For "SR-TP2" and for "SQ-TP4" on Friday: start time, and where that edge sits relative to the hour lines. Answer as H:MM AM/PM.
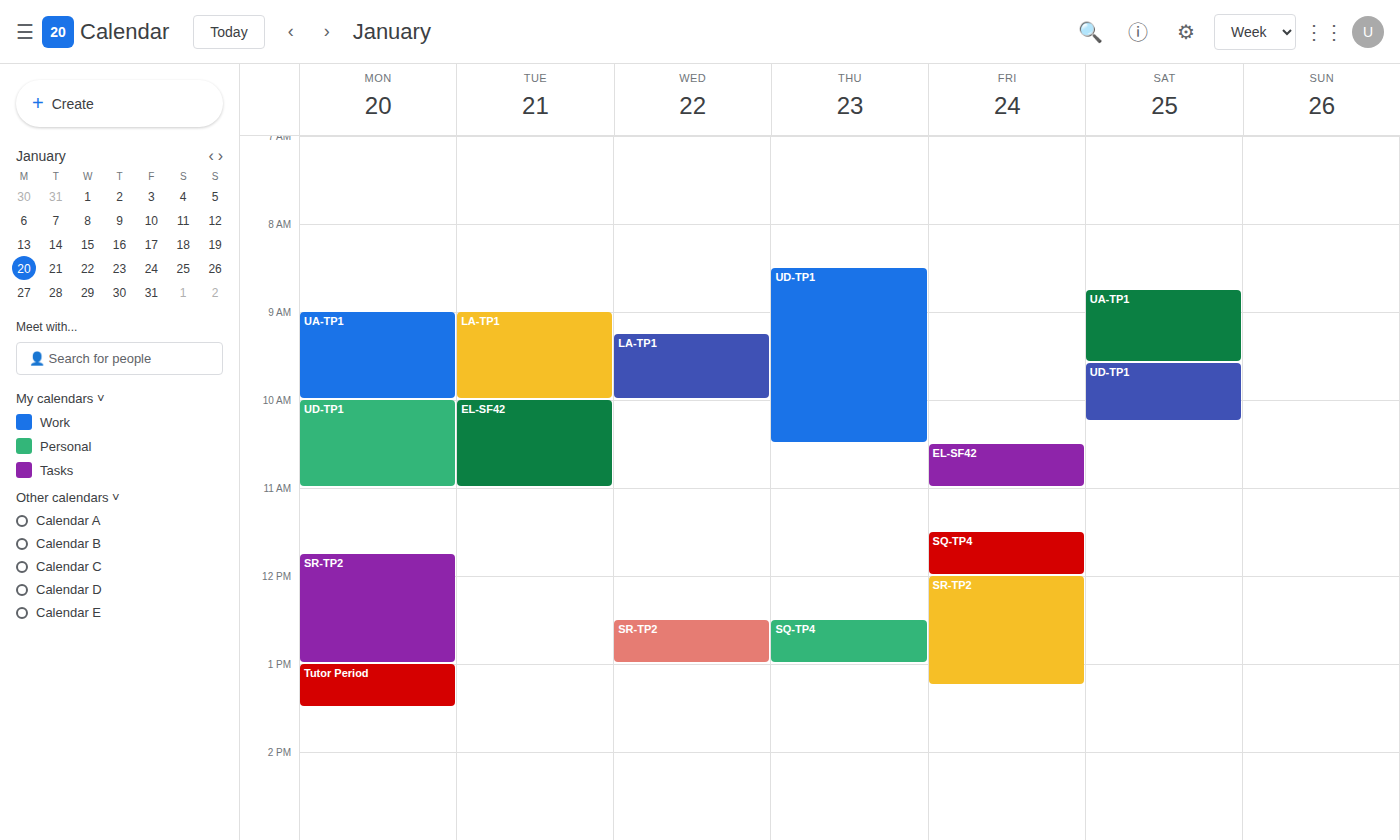
"SR-TP2": 12:00 PM, exactly on the 12 PM line. "SQ-TP4": 11:30 AM, halfway between the 11 AM and 12 PM lines.